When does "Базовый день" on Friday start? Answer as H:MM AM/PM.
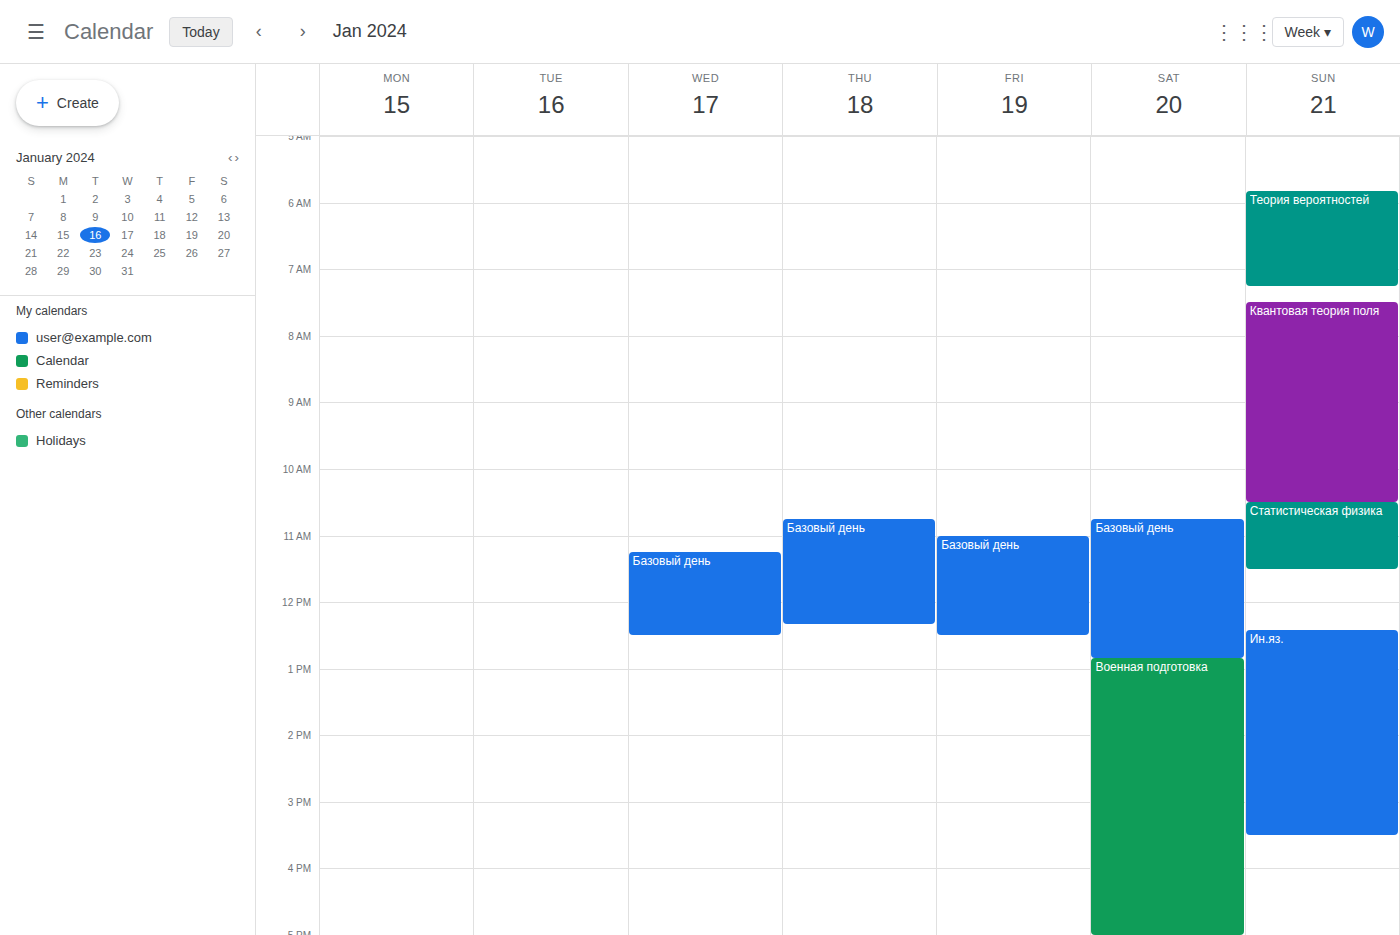
11:00 AM